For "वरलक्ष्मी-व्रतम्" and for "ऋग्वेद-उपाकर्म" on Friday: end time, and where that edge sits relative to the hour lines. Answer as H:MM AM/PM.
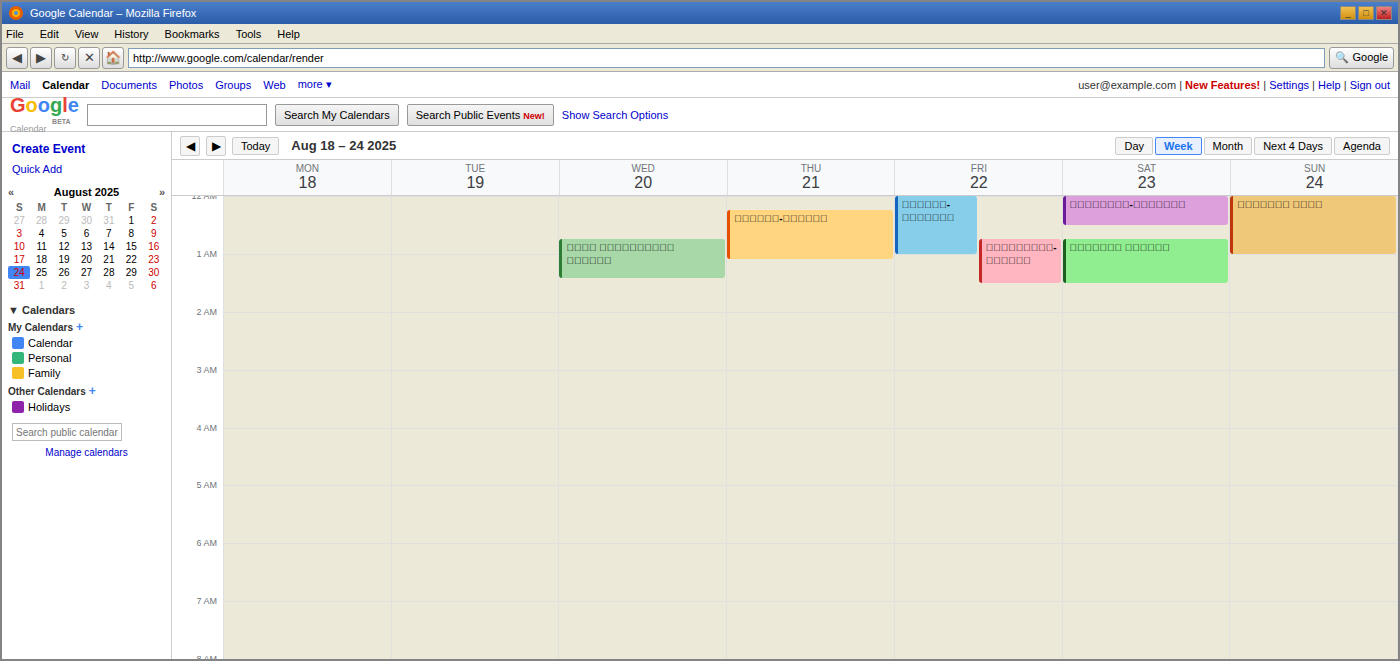
"वरलक्ष्मी-व्रतम्": 1:30 AM, halfway between the 1 AM and 2 AM lines. "ऋग्वेद-उपाकर्म": 1:00 AM, exactly on the 1 AM line.